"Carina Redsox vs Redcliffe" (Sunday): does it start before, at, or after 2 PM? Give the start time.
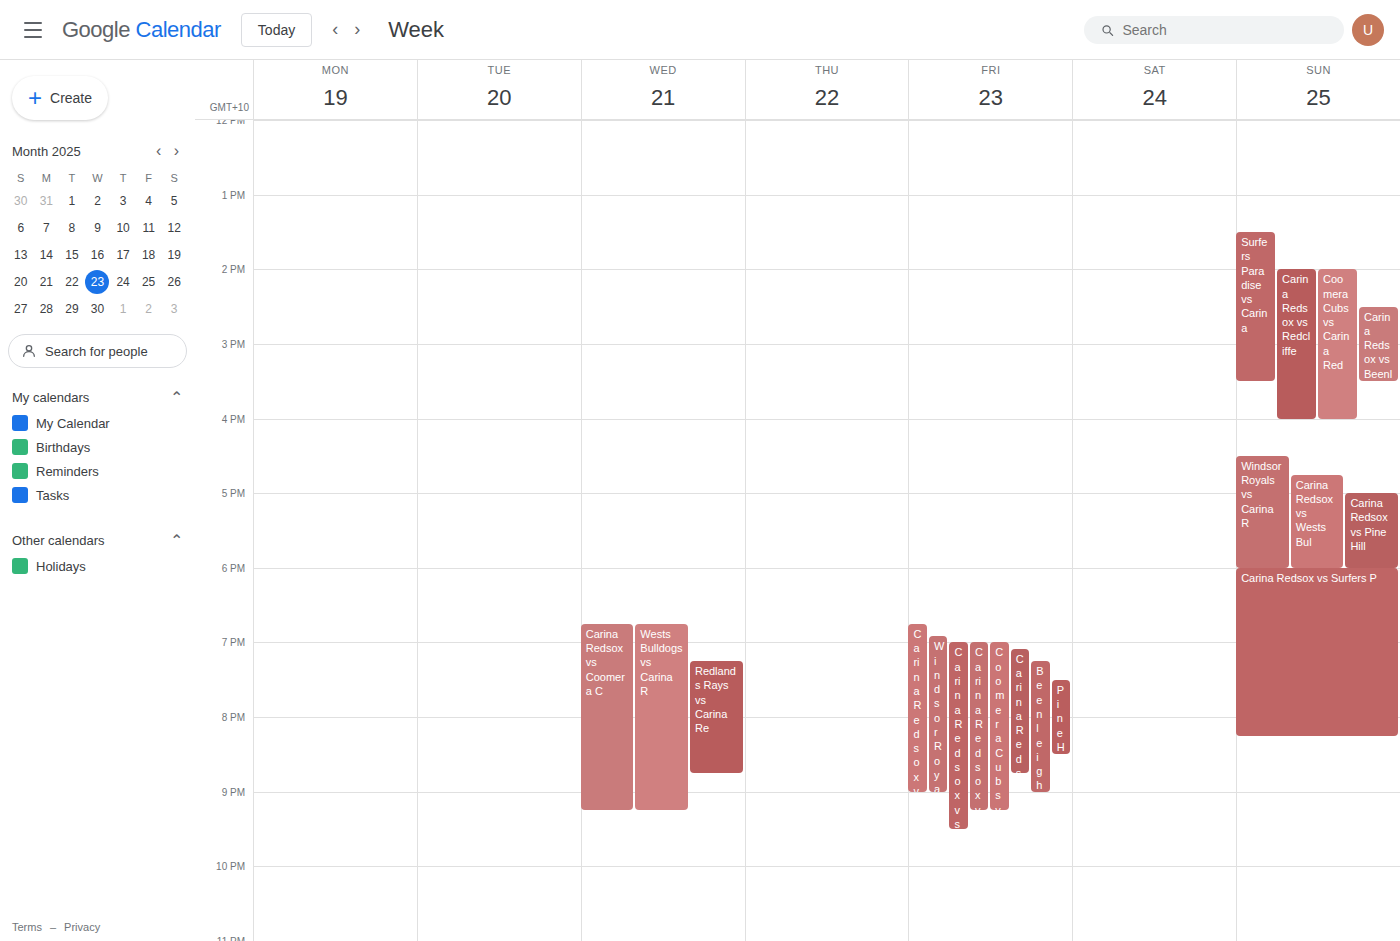
2:00 PM -- exactly at 2 PM, on the 2 PM line.